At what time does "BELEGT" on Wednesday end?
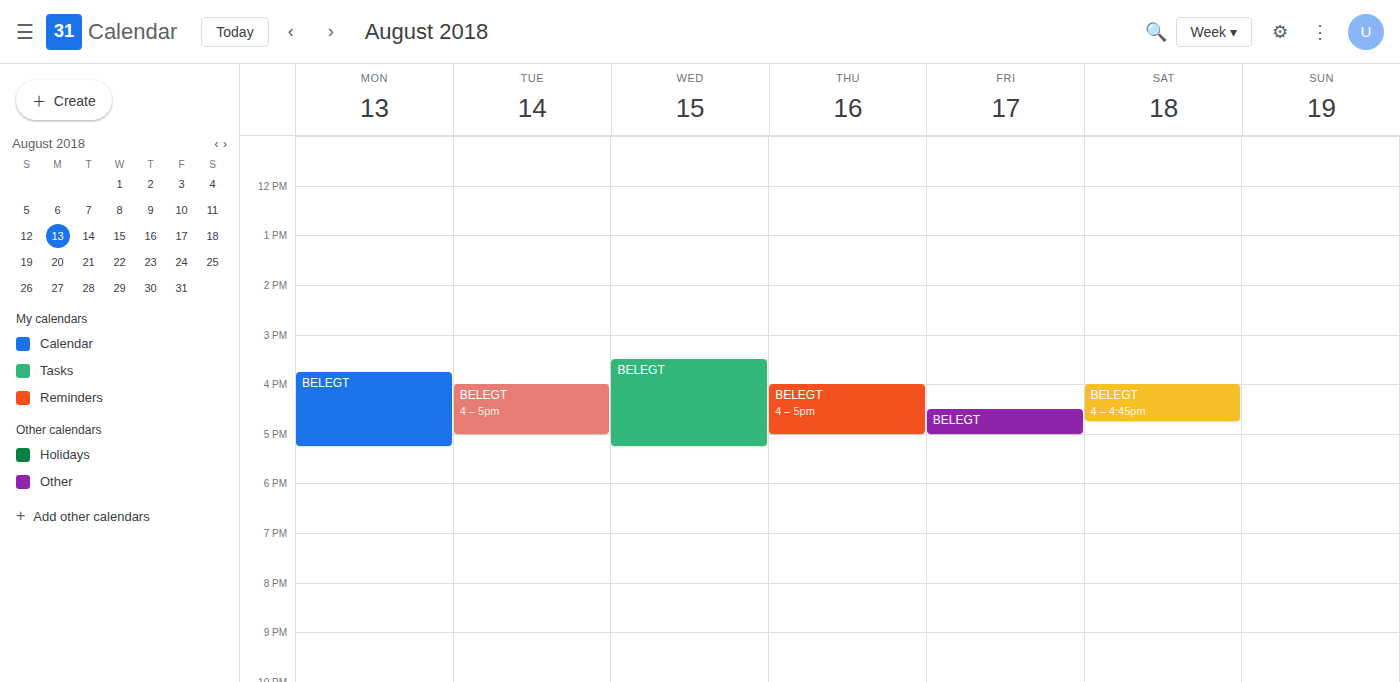
5:15 PM